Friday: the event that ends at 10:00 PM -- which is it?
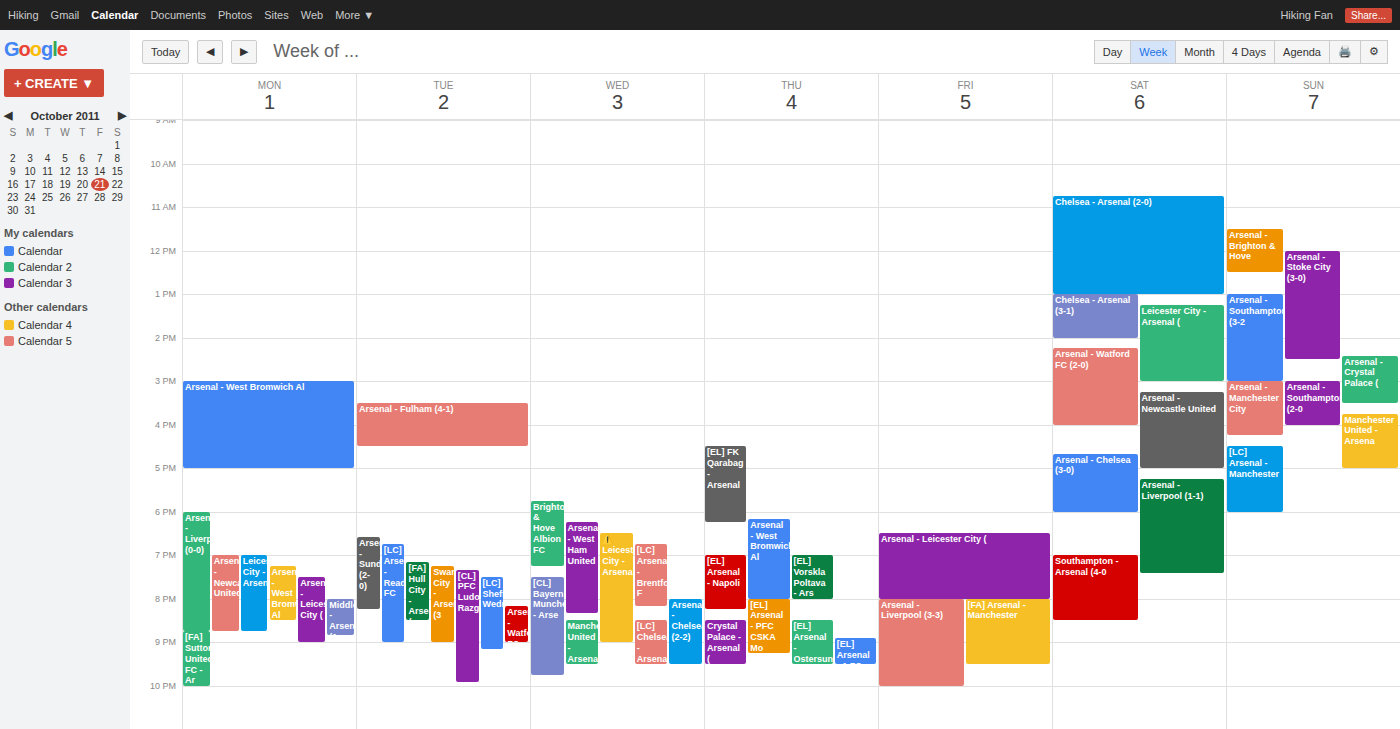
"Arsenal - Liverpool (3-3)"